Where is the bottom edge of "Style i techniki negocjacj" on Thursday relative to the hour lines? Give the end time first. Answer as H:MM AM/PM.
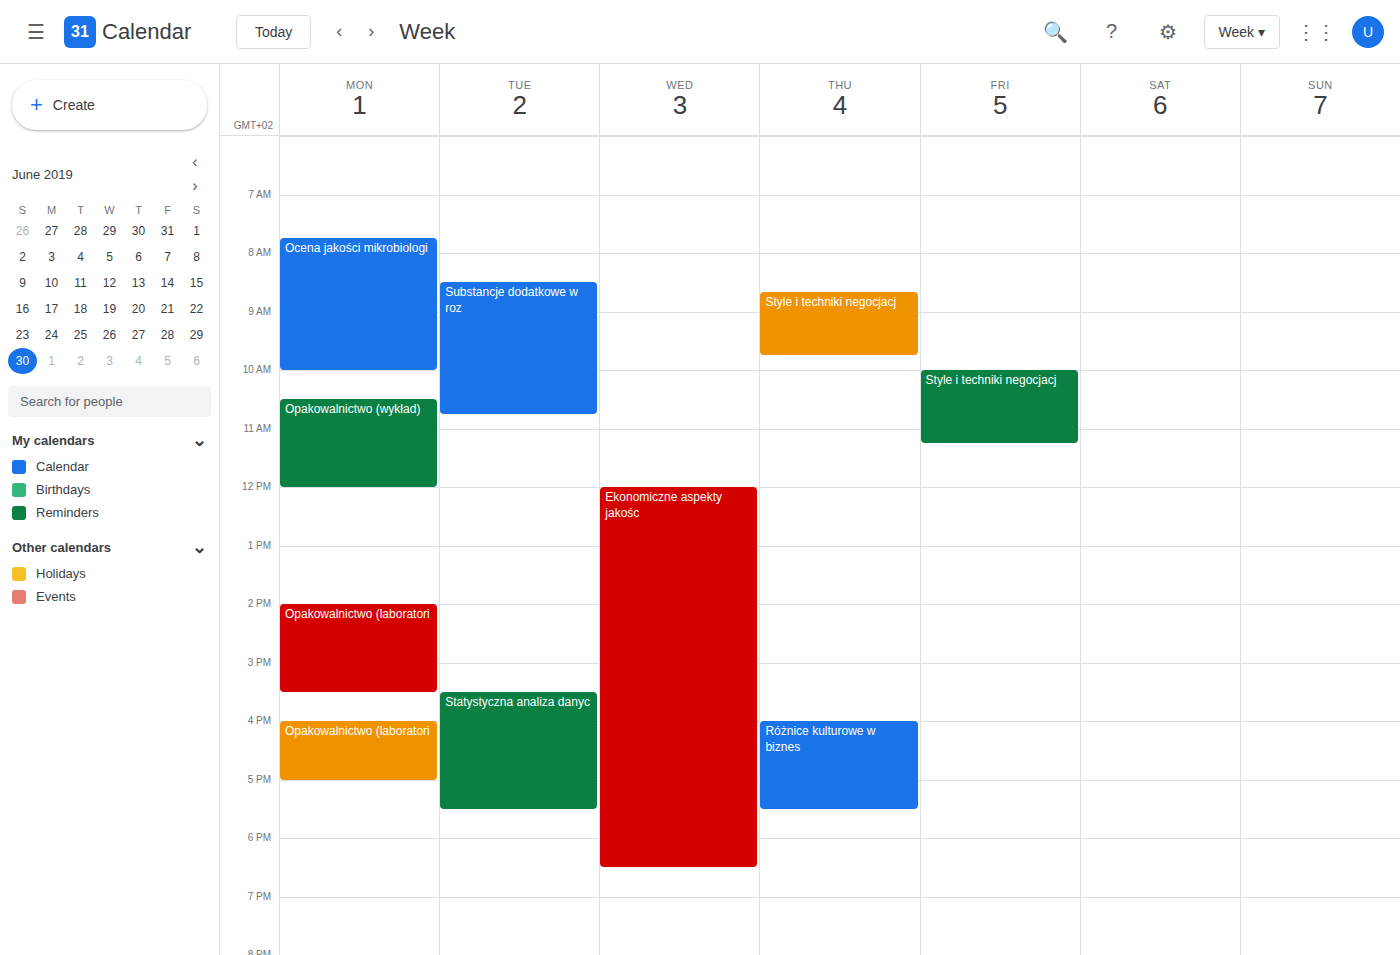
9:45 AM -- neither: three quarters of the way from the 9 AM line to the 10 AM line.